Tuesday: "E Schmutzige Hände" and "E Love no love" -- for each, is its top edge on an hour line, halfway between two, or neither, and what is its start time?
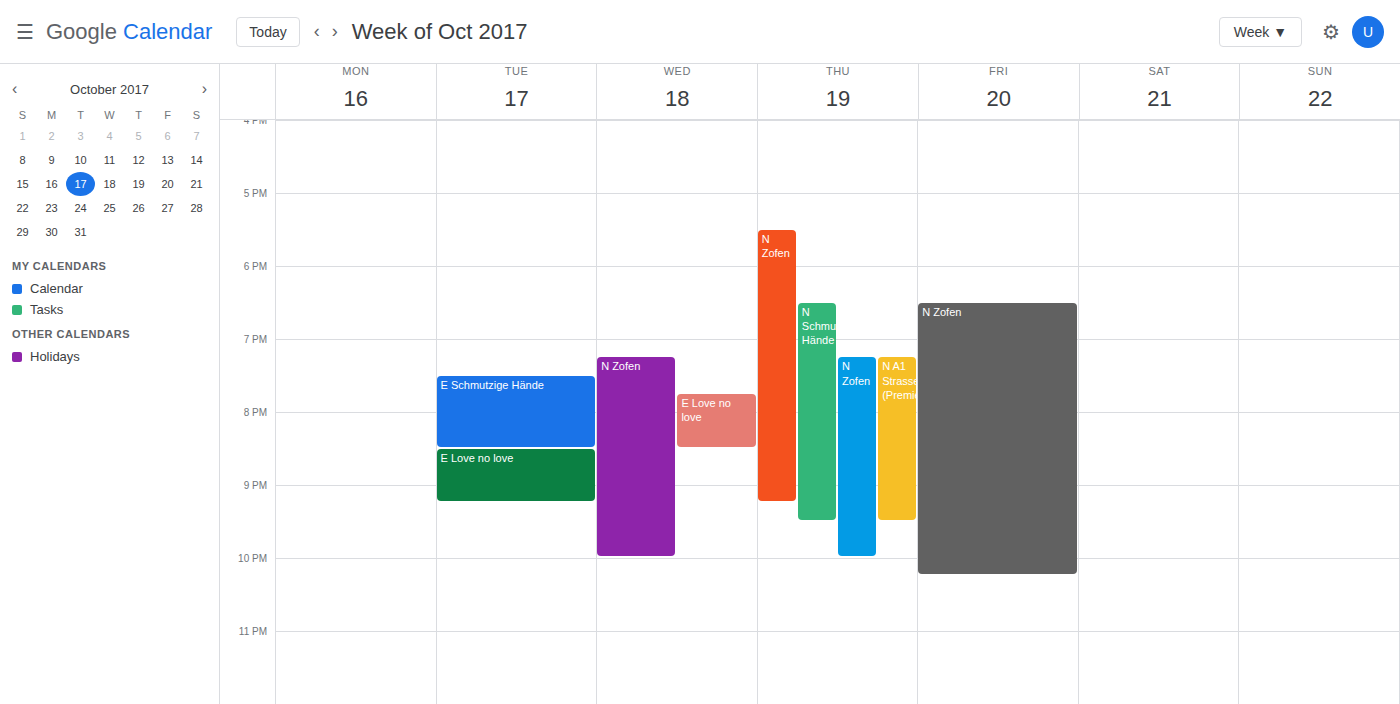
"E Schmutzige Hände": 7:30 PM, halfway between the 7 PM and 8 PM lines. "E Love no love": 8:30 PM, halfway between the 8 PM and 9 PM lines.